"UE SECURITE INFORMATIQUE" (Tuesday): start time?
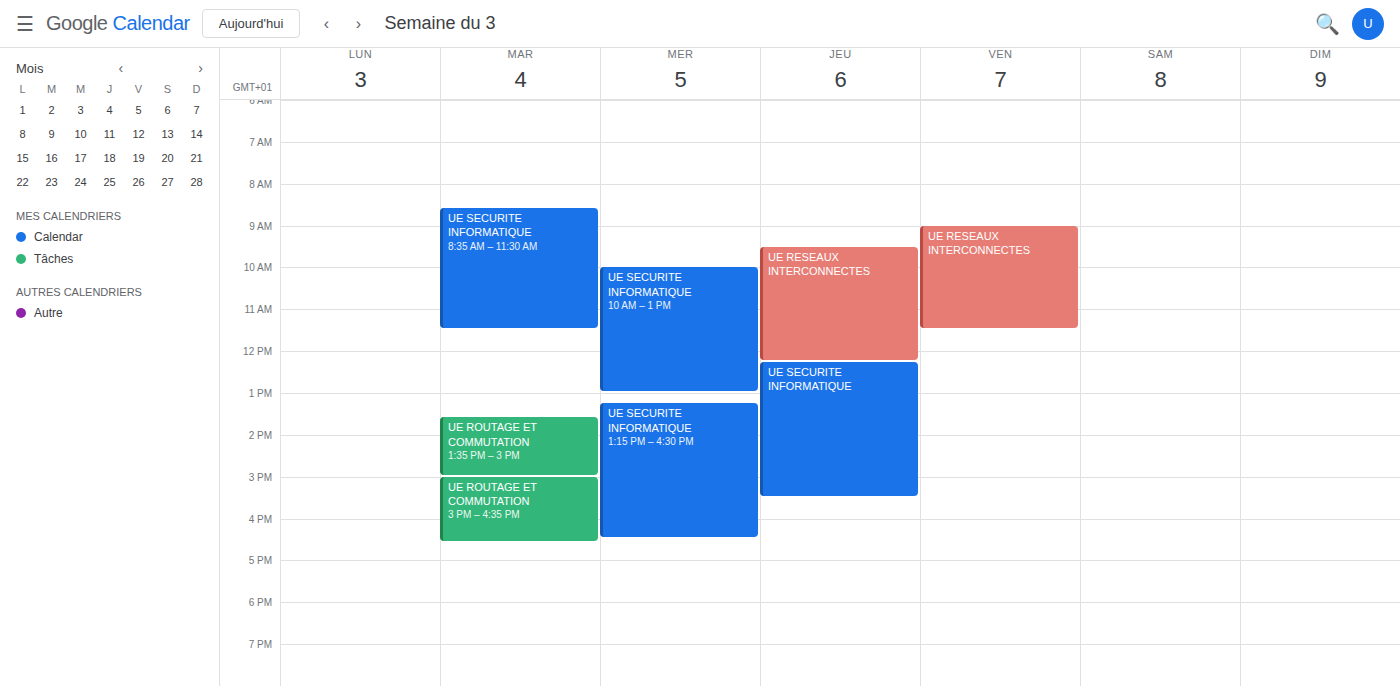
8:35 AM